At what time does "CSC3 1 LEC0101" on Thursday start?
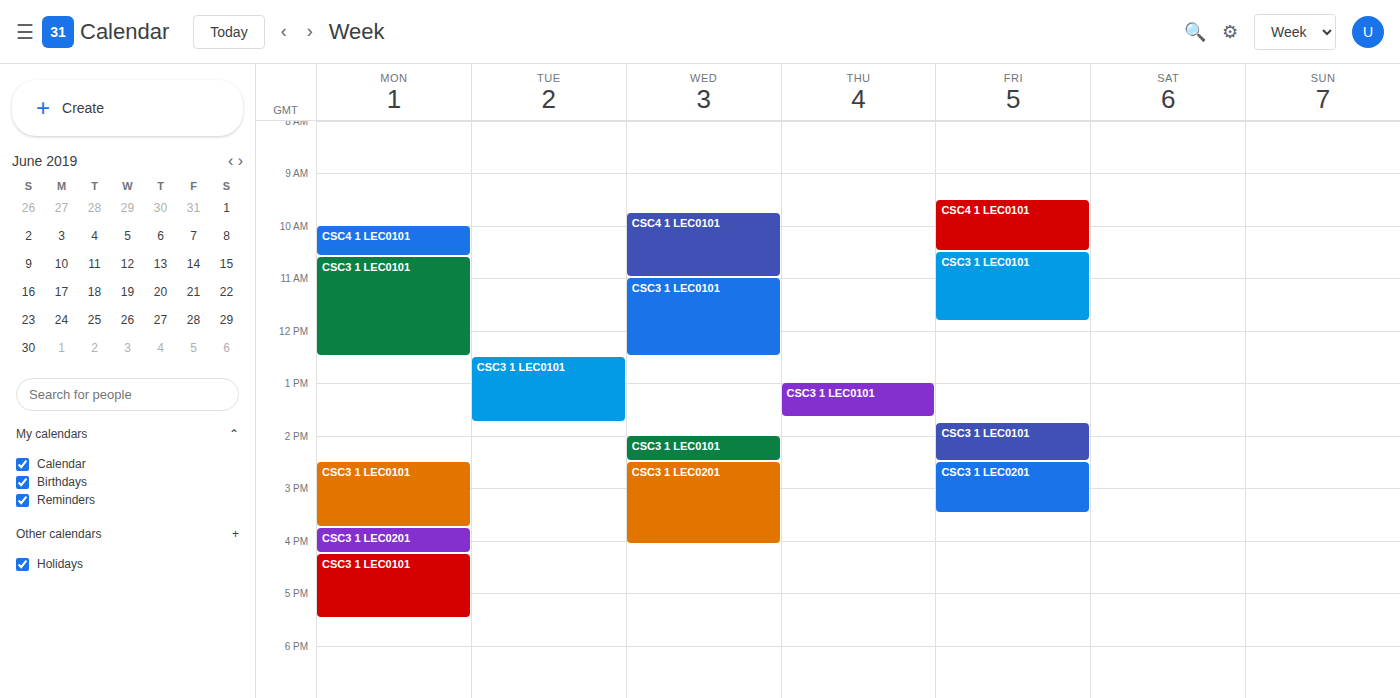
1:00 PM